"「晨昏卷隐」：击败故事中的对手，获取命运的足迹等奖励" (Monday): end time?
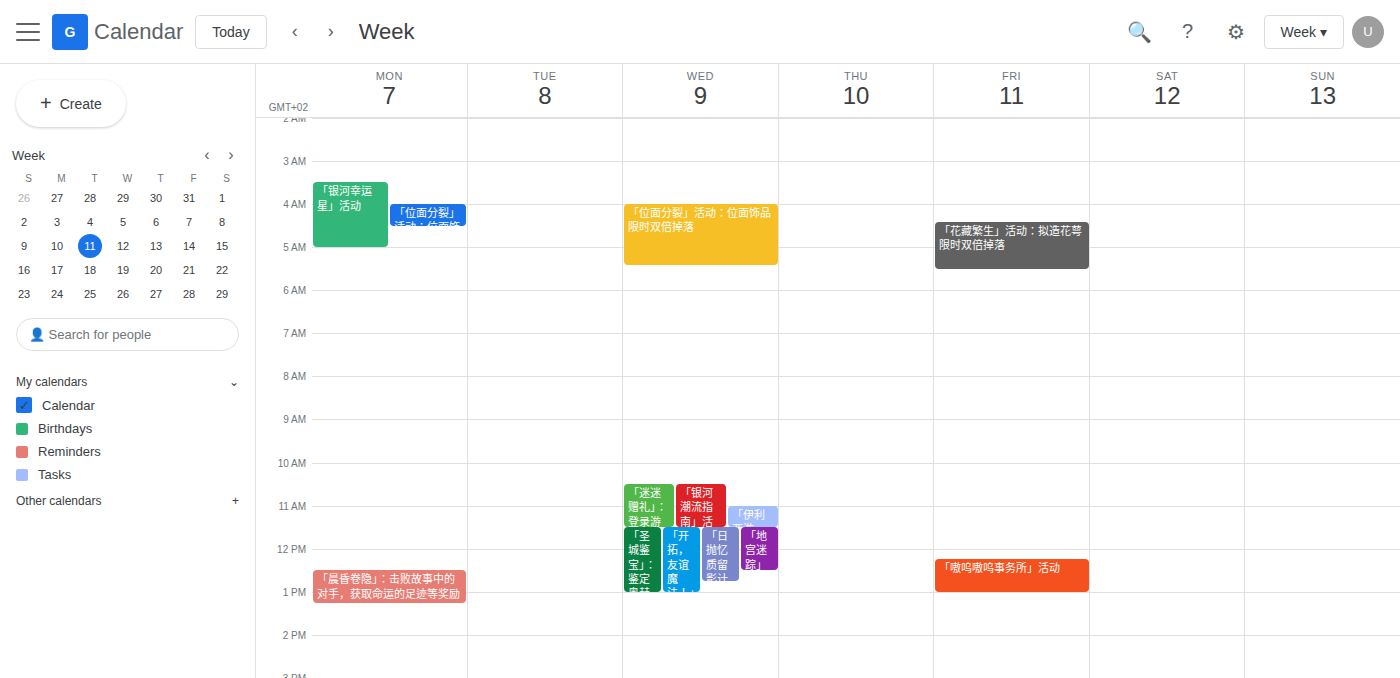
1:15 PM